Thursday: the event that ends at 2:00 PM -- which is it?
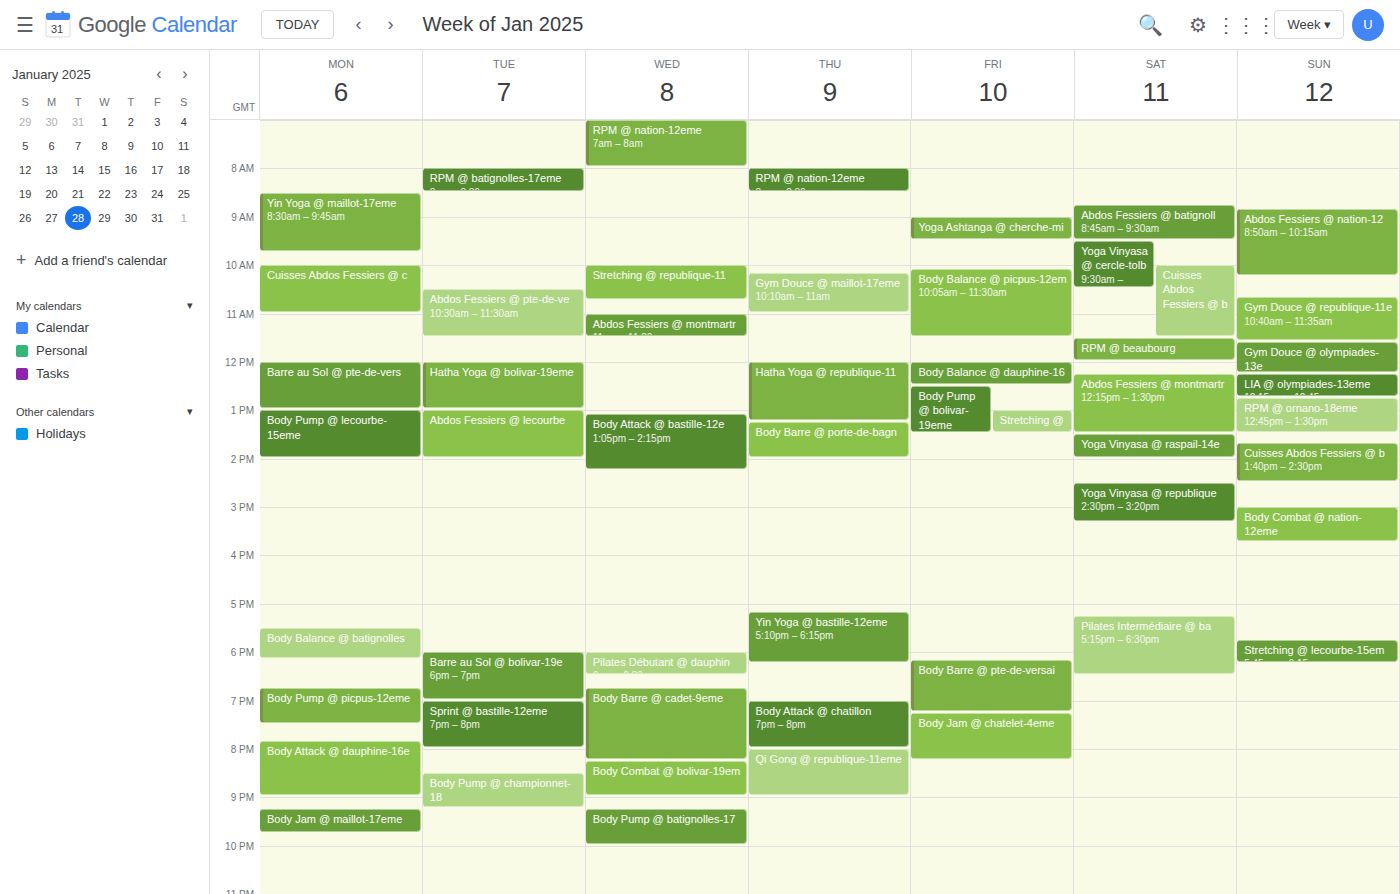
"Body Barre @ porte-de-bagn"